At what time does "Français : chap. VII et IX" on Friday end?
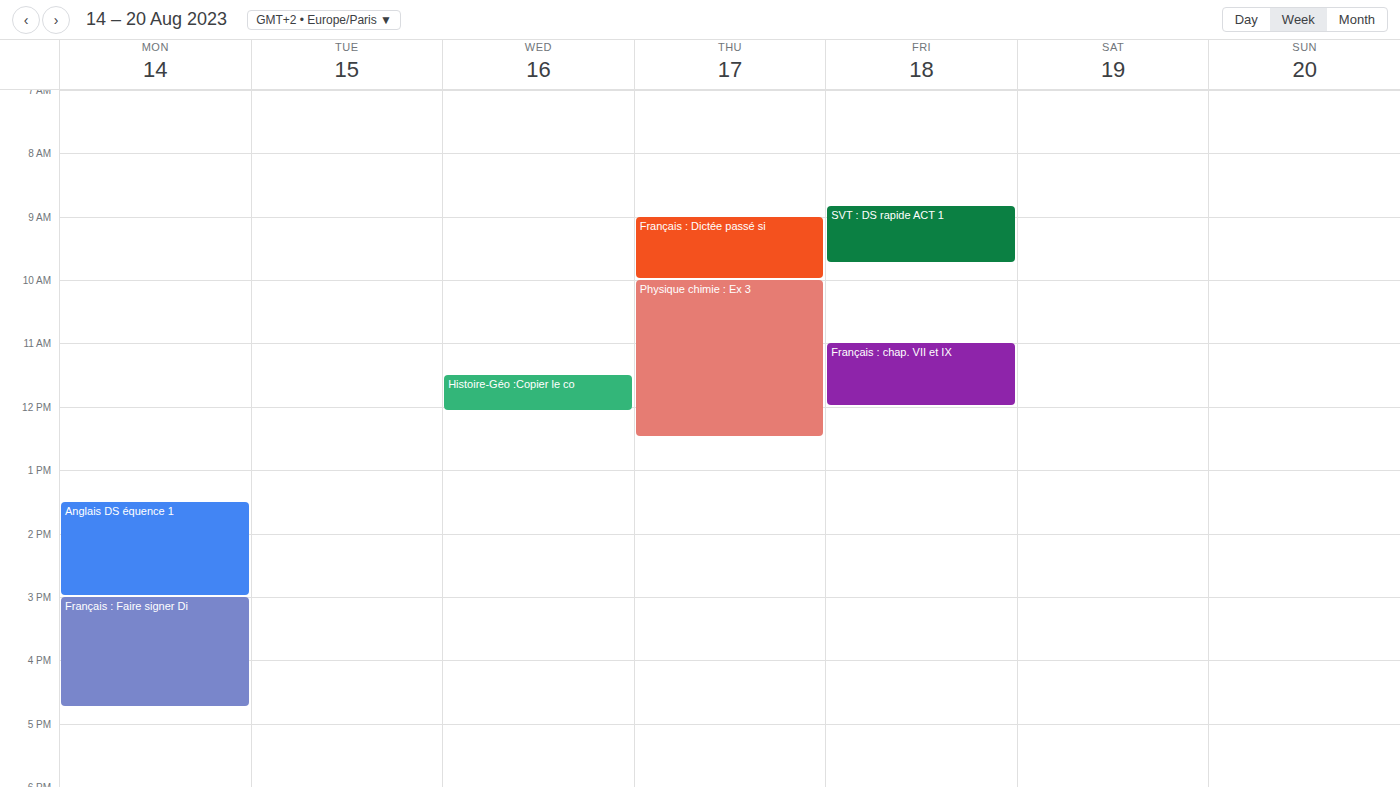
12:00 PM